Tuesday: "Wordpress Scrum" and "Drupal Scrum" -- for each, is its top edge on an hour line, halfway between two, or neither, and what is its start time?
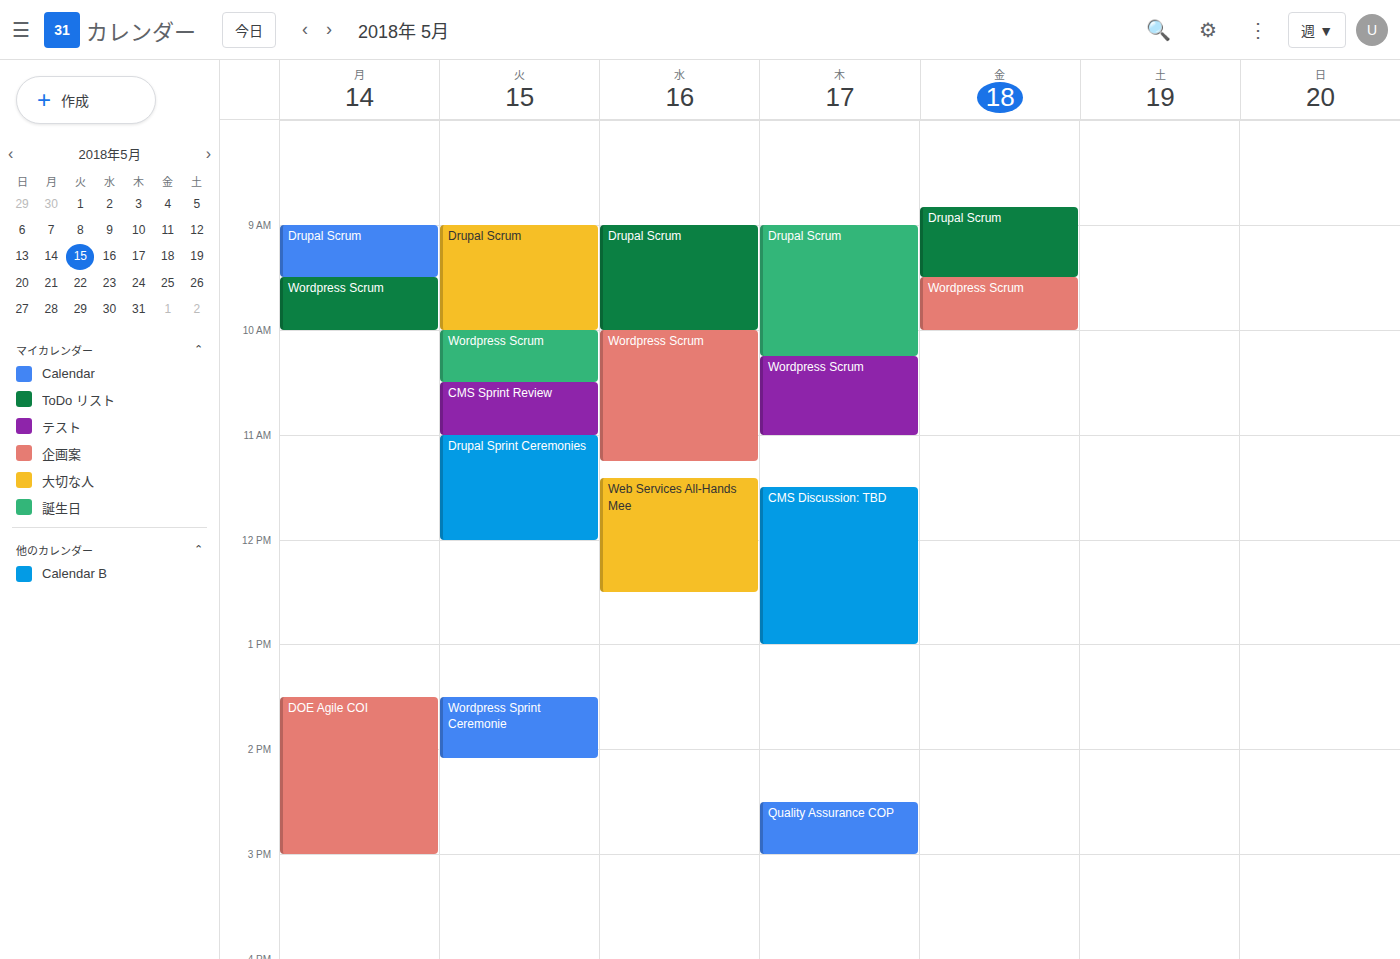
"Wordpress Scrum": 10:00 AM, exactly on the 10 AM line. "Drupal Scrum": 9:00 AM, exactly on the 9 AM line.